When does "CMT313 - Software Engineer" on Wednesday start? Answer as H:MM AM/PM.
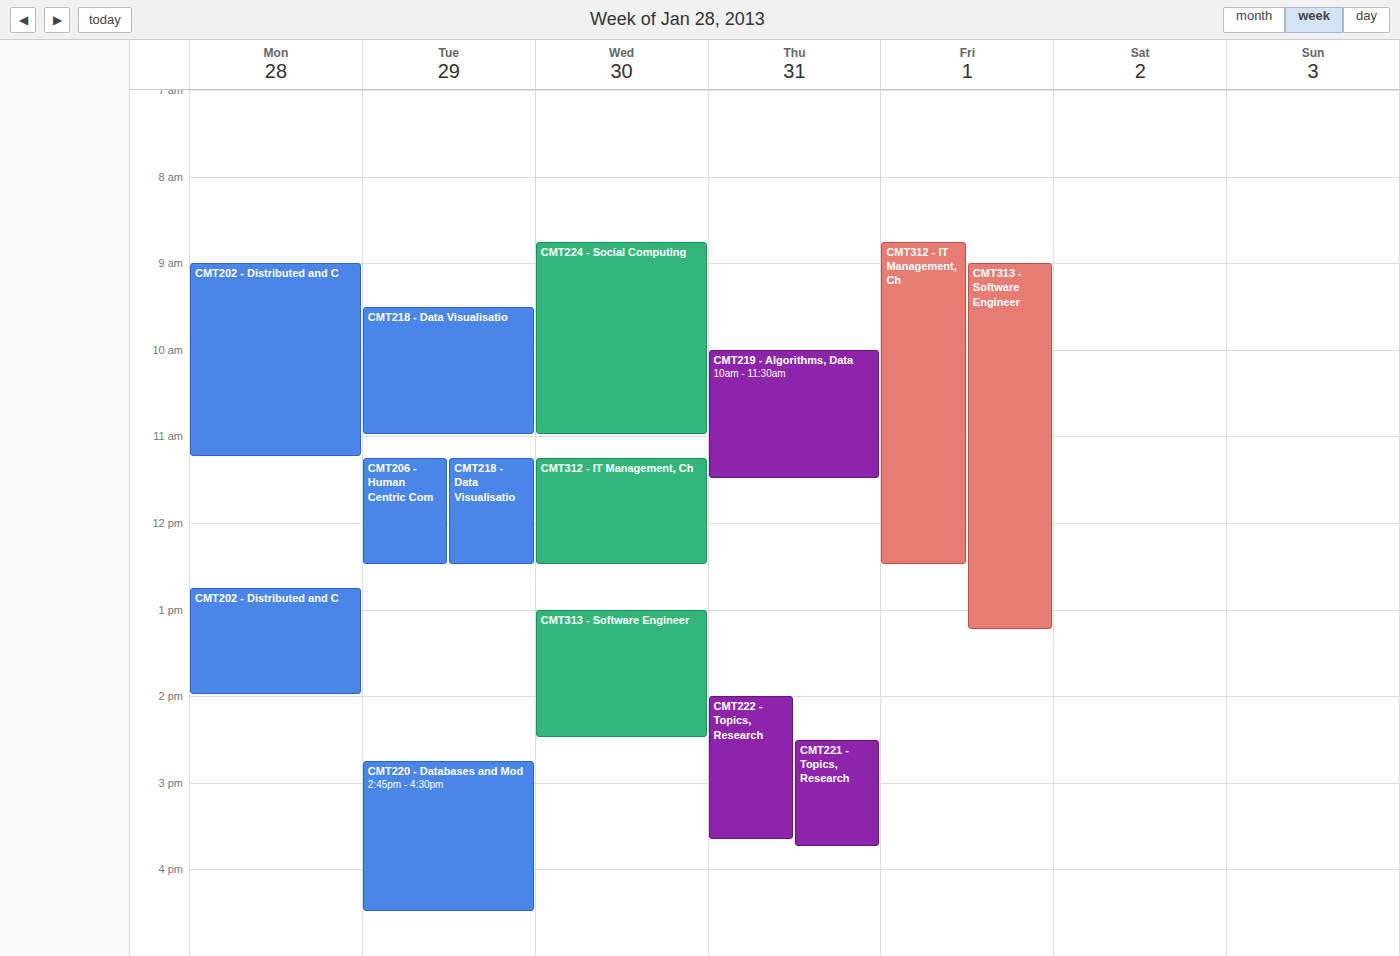
1:00 PM